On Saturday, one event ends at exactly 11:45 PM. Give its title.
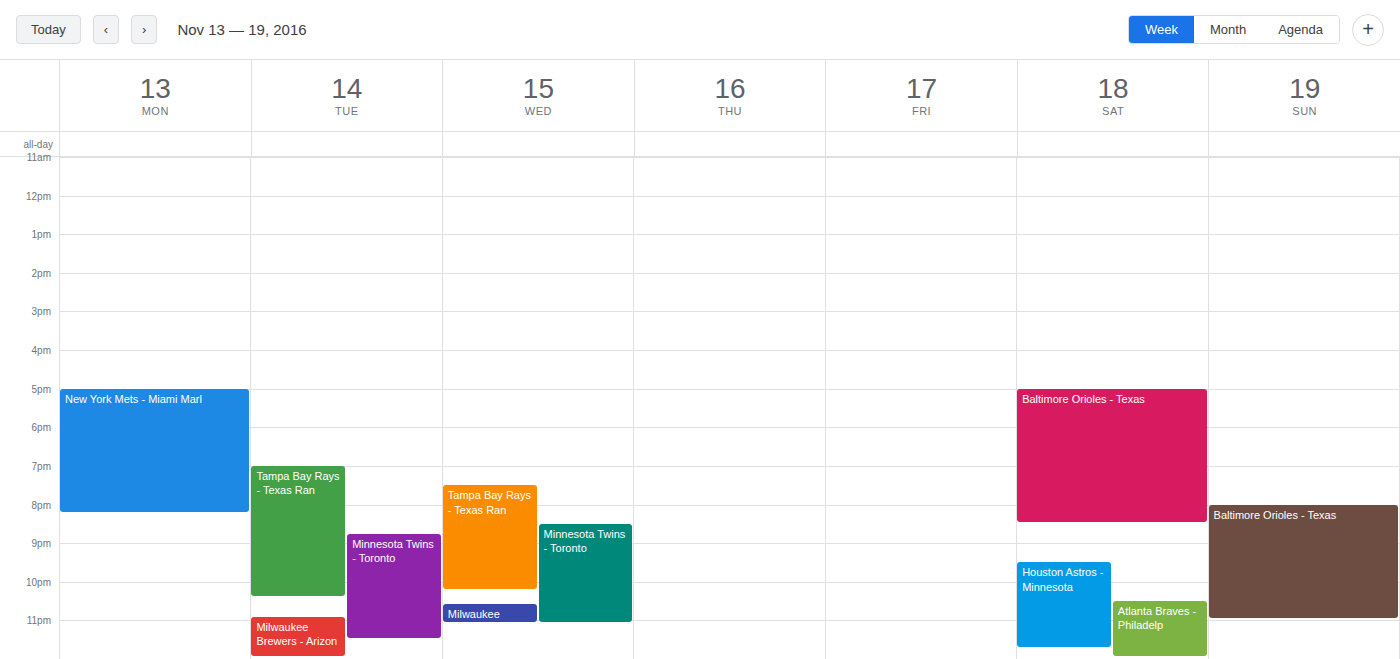
"Houston Astros - Minnesota"